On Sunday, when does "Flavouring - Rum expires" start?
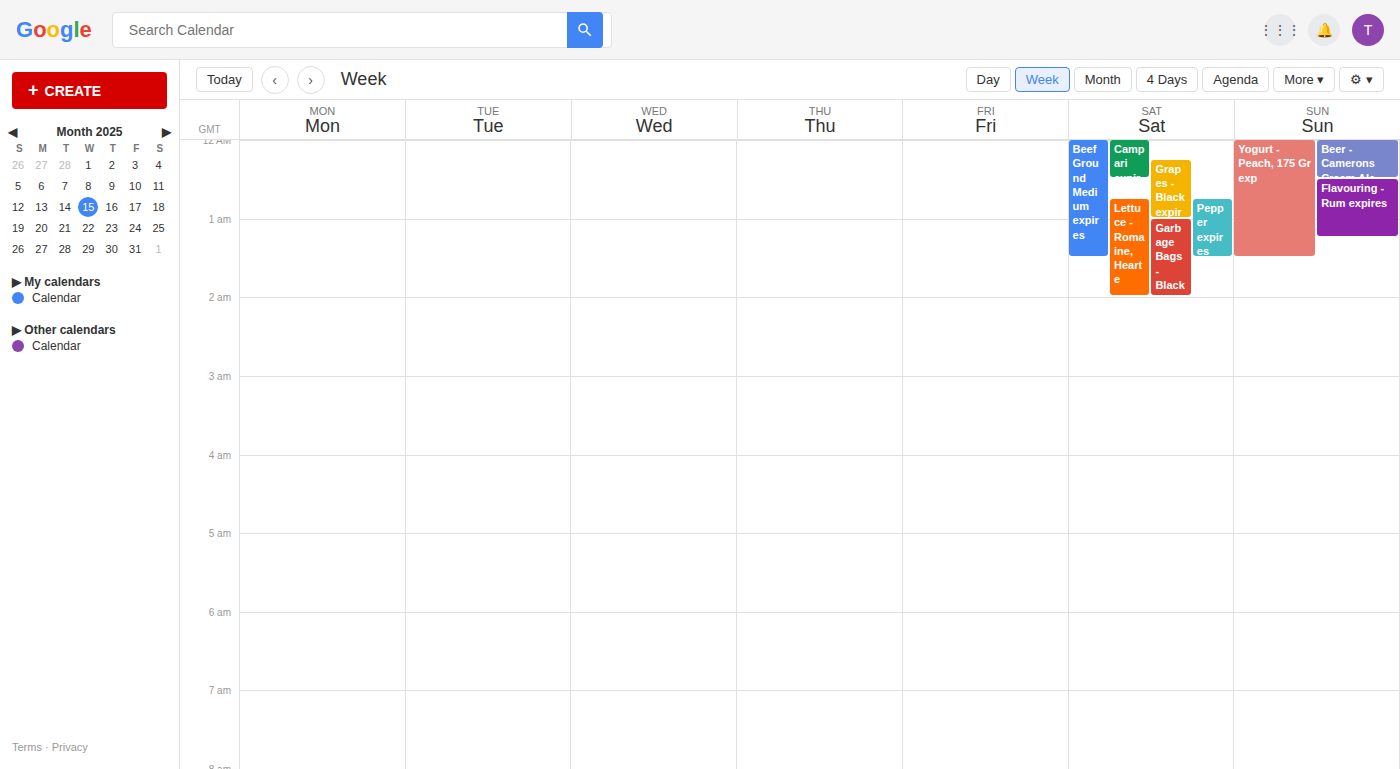
12:30 AM